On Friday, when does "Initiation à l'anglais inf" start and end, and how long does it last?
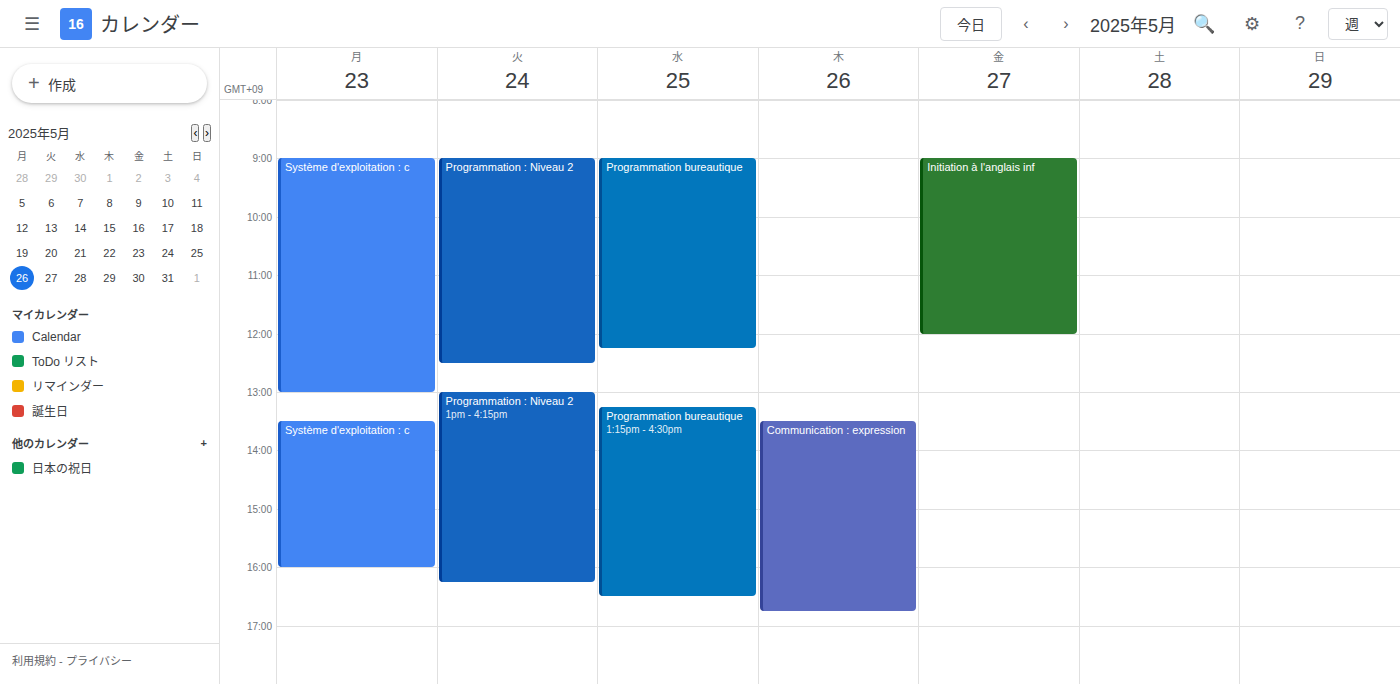
09:00 to 12:00, 3 hours